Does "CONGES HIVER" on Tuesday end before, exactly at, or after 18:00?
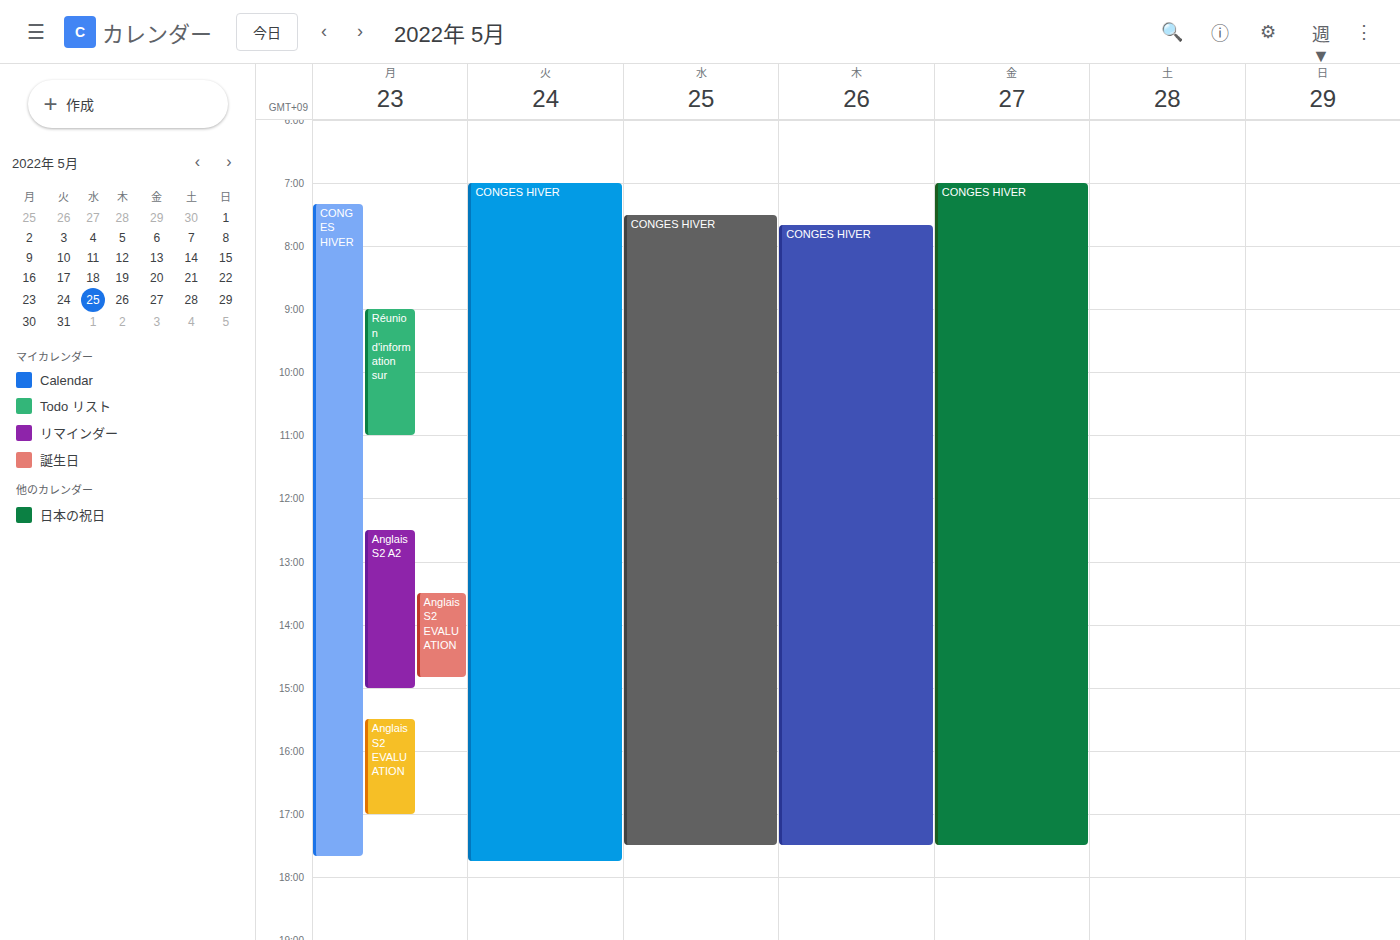
17:45 -- before 18:00, 15 minutes above the 18:00 line.